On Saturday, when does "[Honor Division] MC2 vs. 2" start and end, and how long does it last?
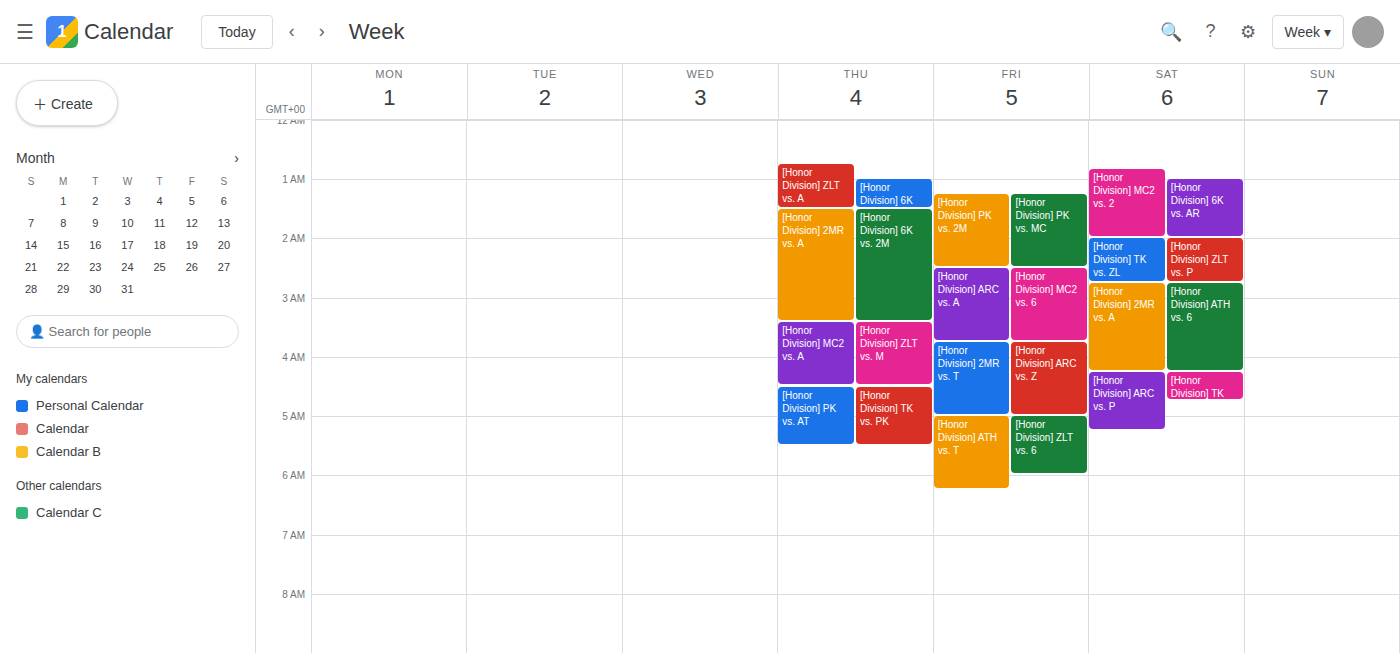
12:50 AM to 2:00 AM, 1 hour 10 minutes